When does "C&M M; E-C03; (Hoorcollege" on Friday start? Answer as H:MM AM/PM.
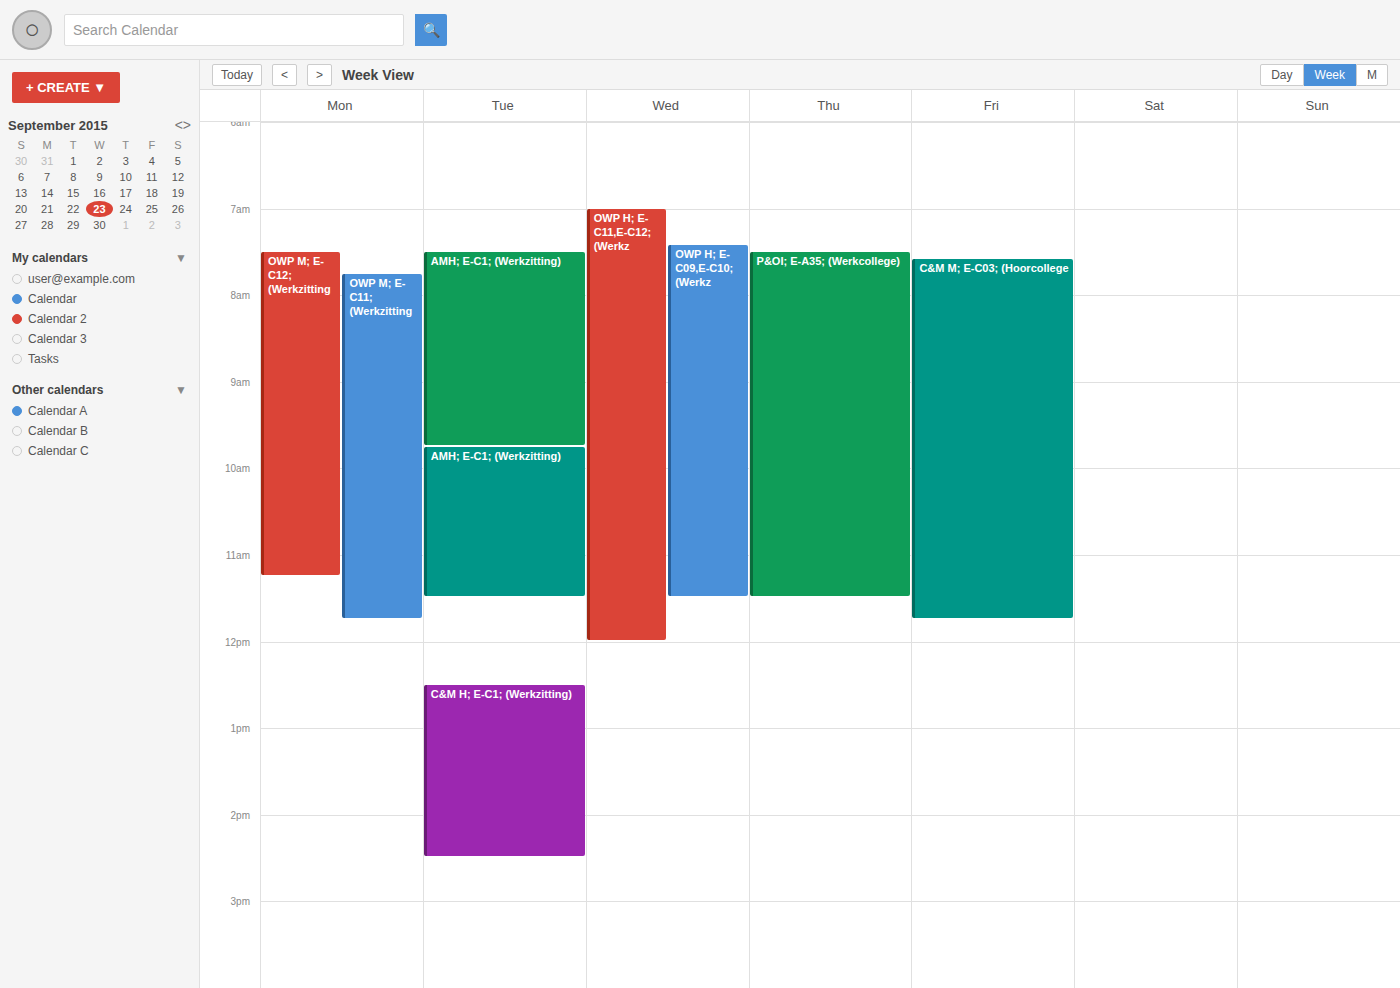
7:35 AM